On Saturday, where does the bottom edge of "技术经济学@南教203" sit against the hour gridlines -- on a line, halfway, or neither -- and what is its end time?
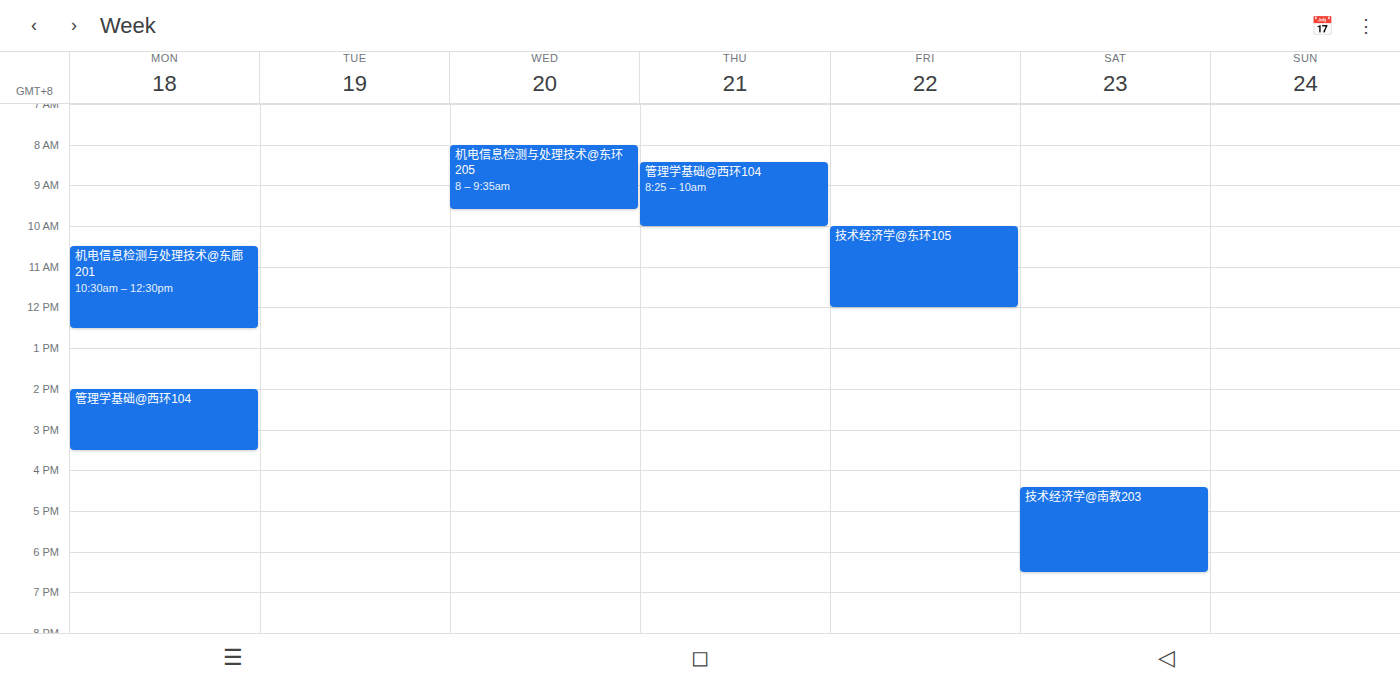
6:30 PM -- halfway between the 6 PM and 7 PM lines.